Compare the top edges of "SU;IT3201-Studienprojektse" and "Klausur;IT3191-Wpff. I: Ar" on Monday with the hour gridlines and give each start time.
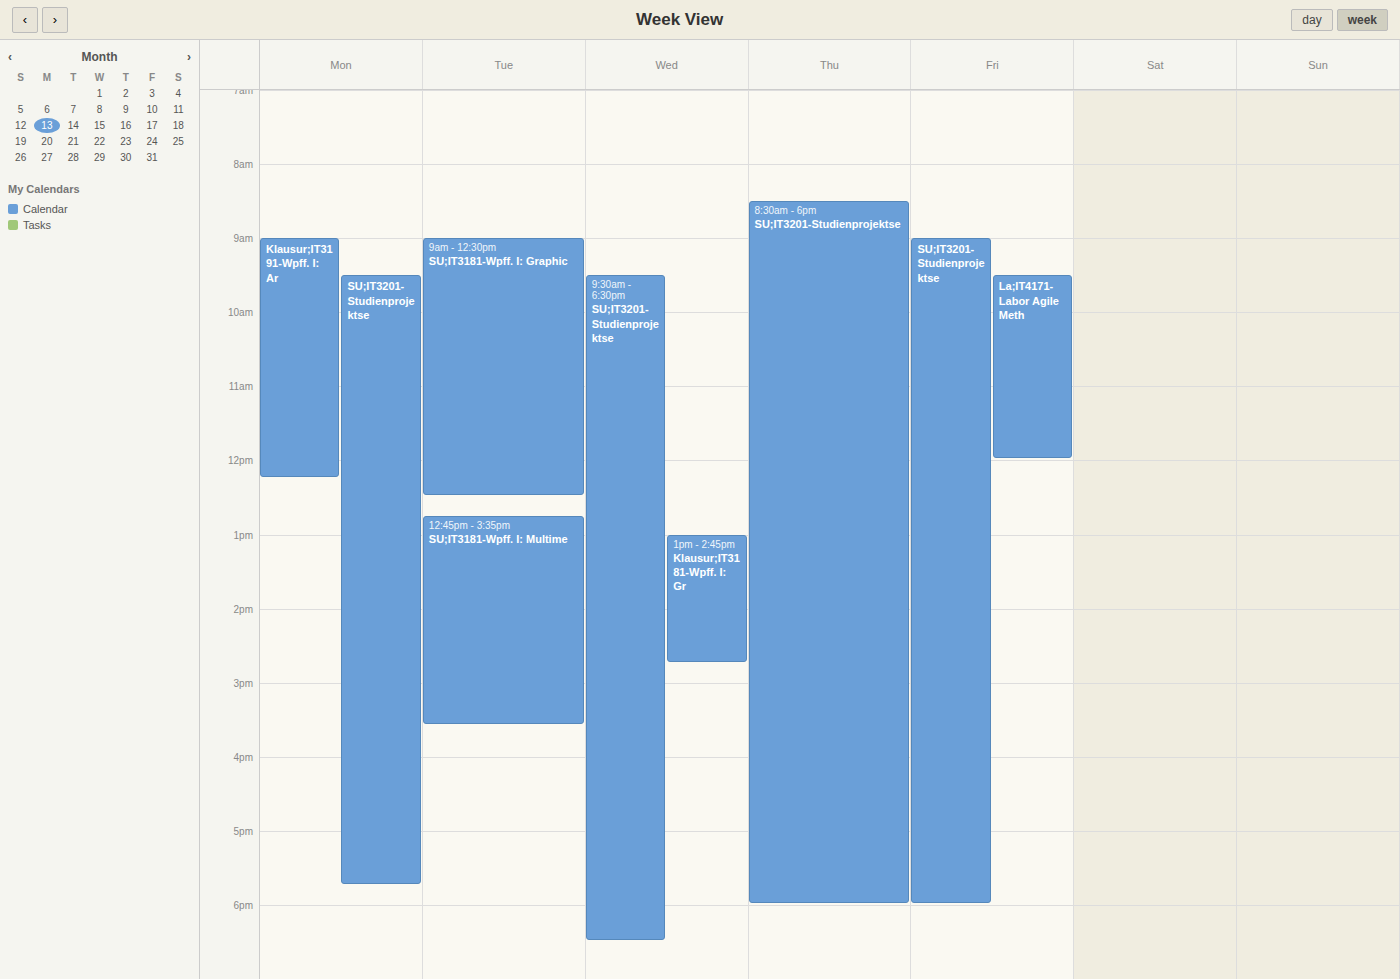
"SU;IT3201-Studienprojektse": 9:30 AM, halfway between the 9 AM and 10 AM lines. "Klausur;IT3191-Wpff. I: Ar": 9:00 AM, exactly on the 9 AM line.